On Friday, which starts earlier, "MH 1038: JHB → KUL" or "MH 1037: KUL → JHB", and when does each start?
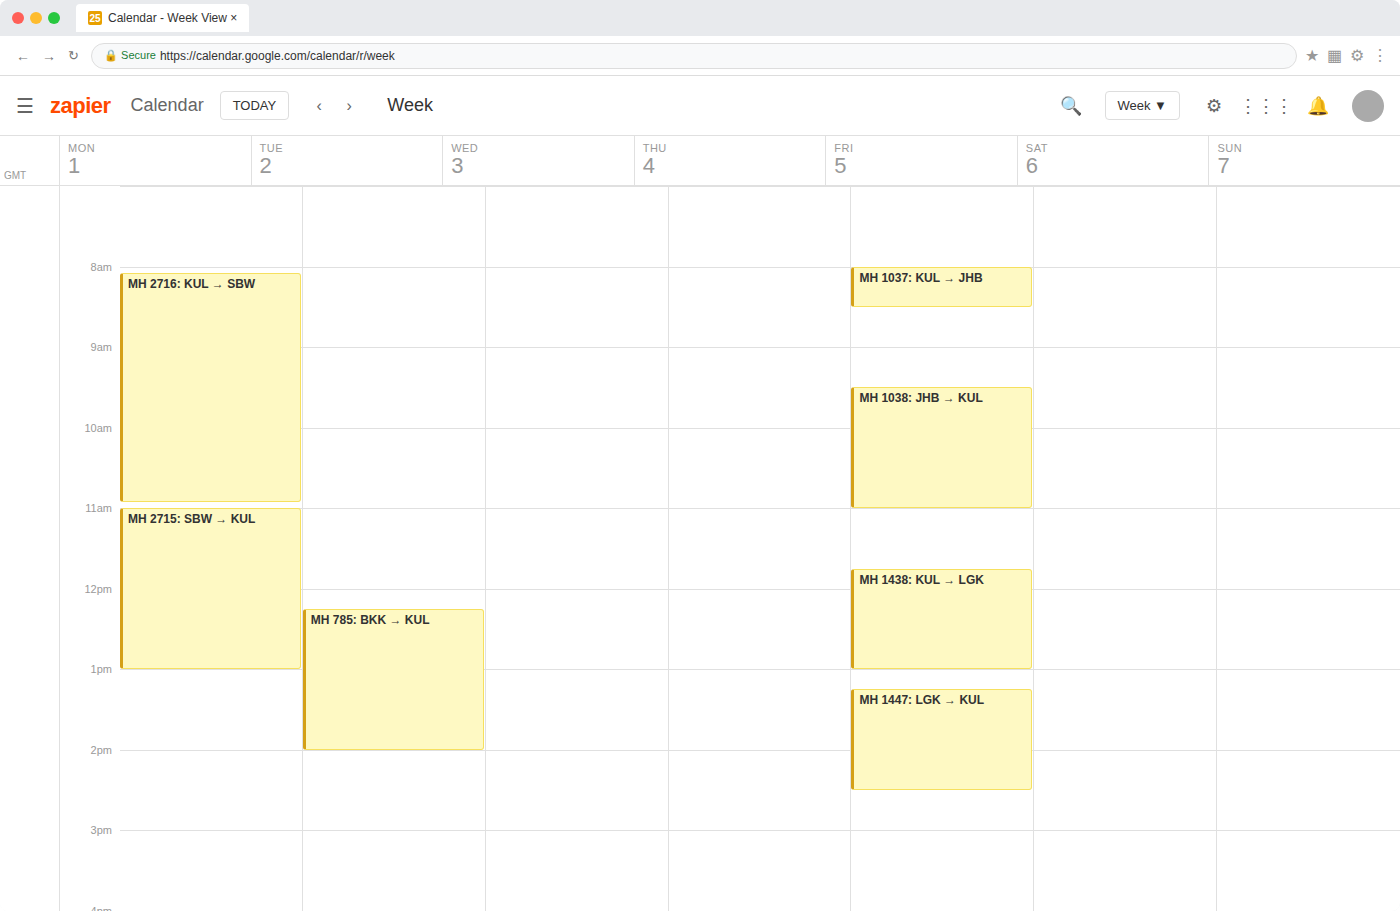
"MH 1037: KUL → JHB" 8:00 AM; "MH 1038: JHB → KUL" 9:30 AM.